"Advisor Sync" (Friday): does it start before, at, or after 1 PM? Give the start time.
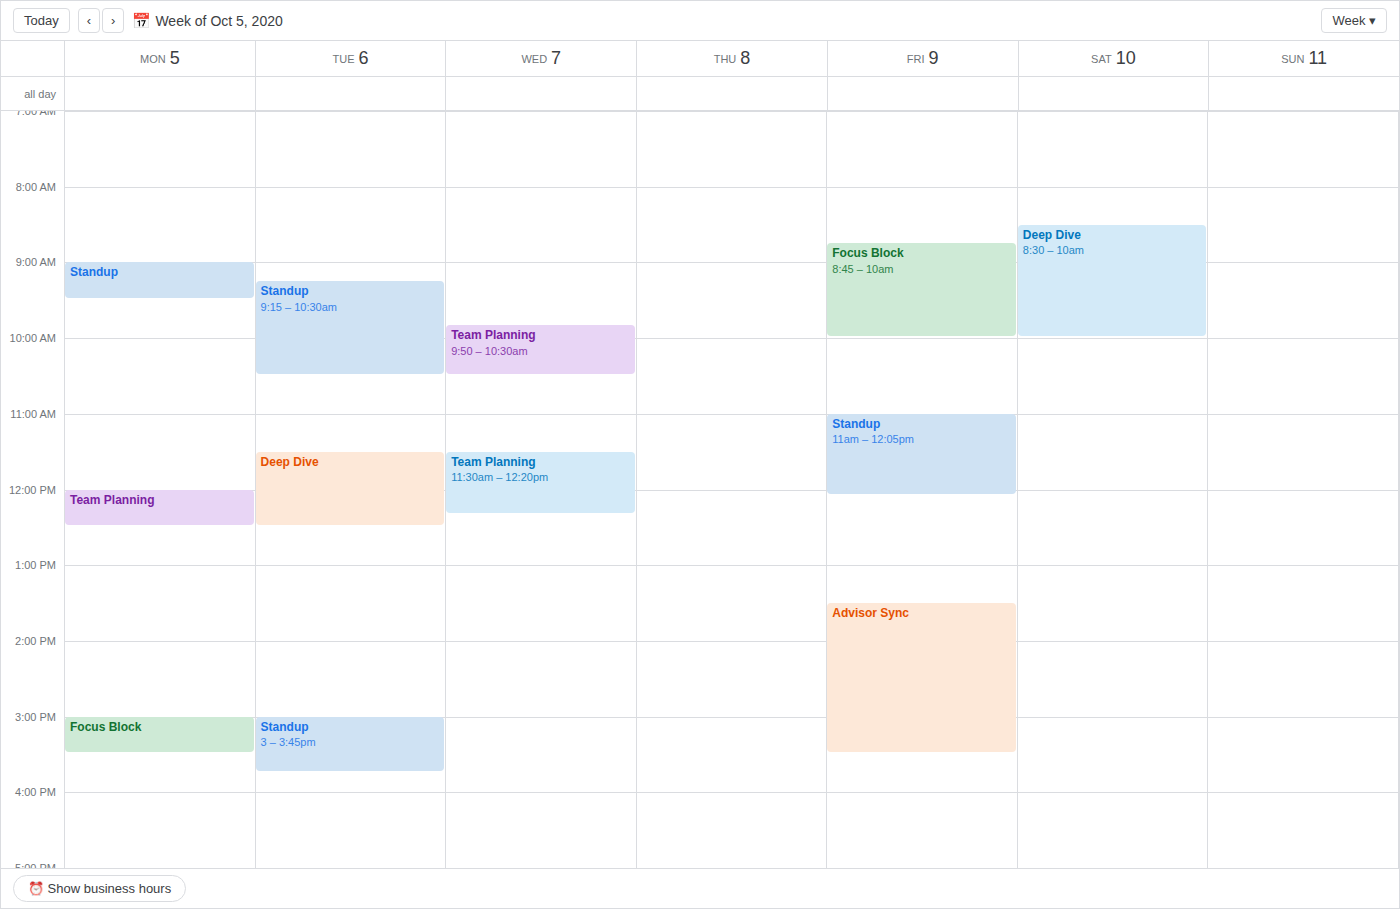
1:30 PM -- after 1 PM, 30 minutes below the 1 PM line.